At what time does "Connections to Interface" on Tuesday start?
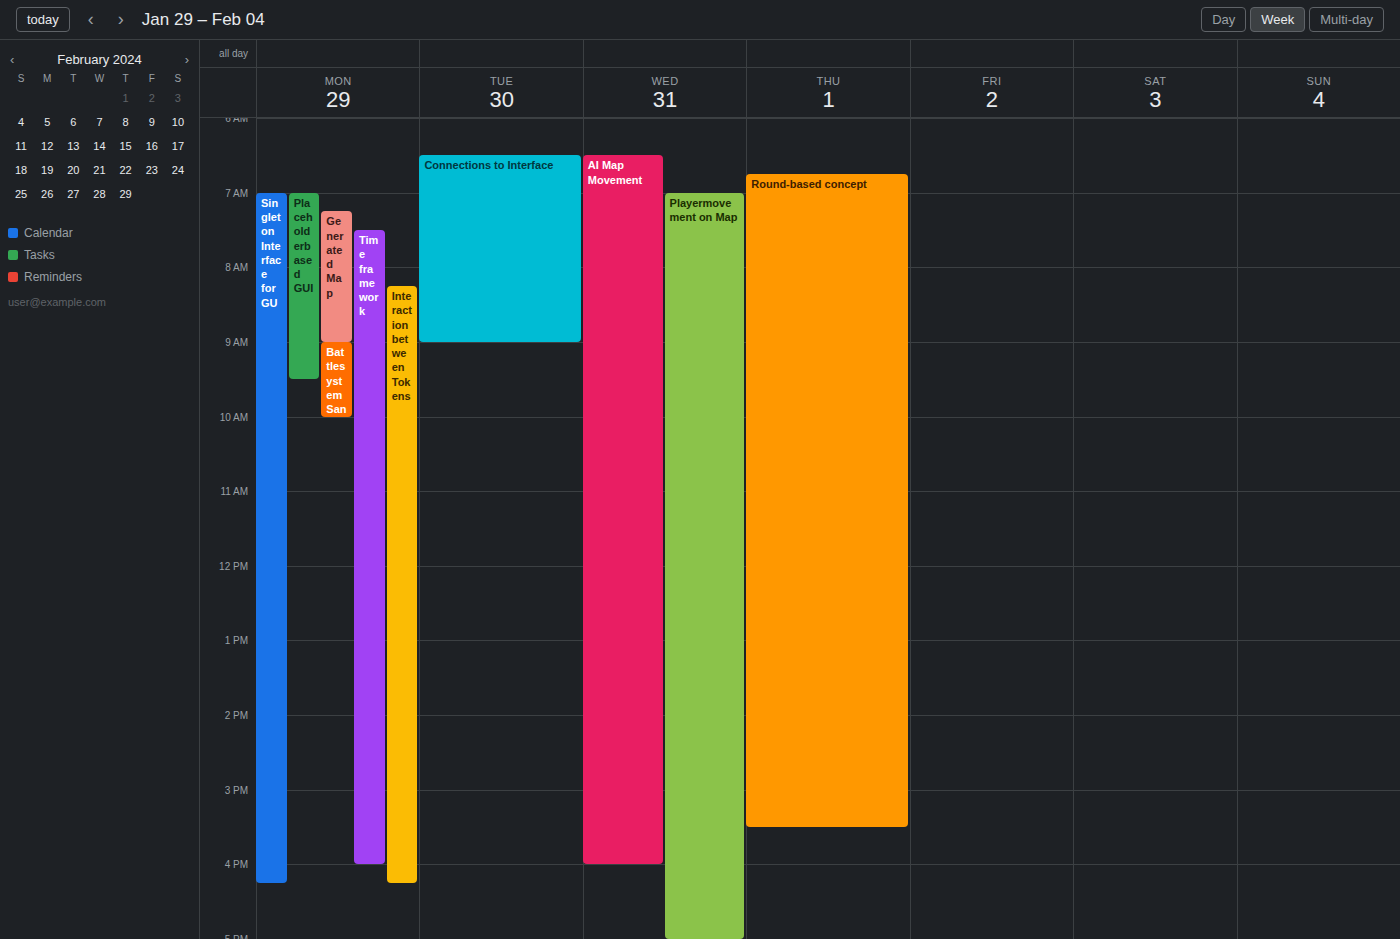
6:30 AM